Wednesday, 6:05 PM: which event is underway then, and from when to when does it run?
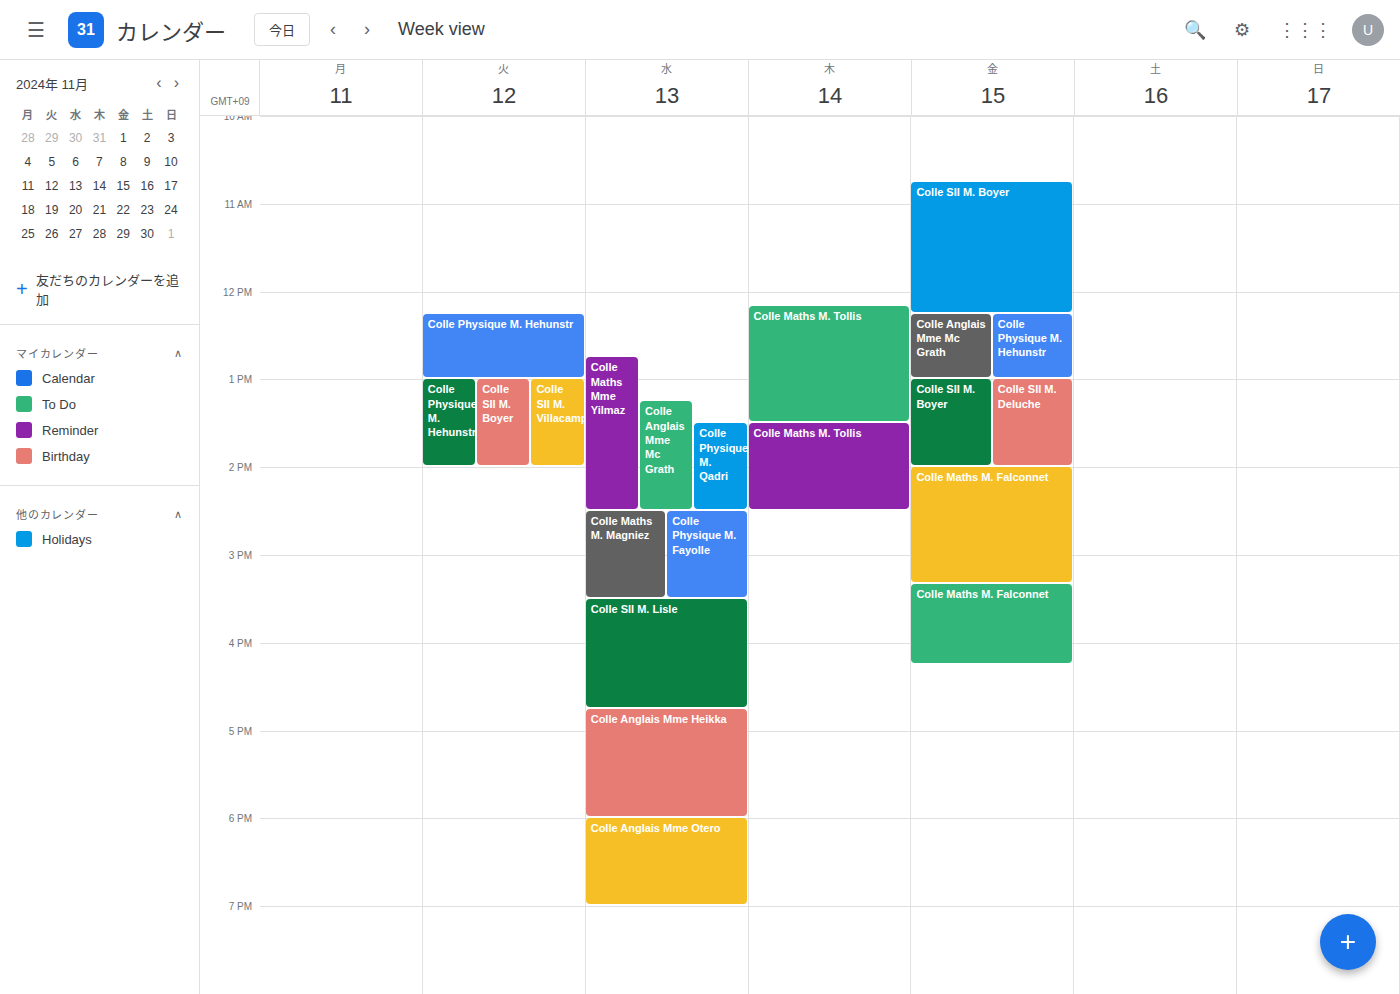
"Colle Anglais Mme Otero", 6:00 PM to 7:00 PM